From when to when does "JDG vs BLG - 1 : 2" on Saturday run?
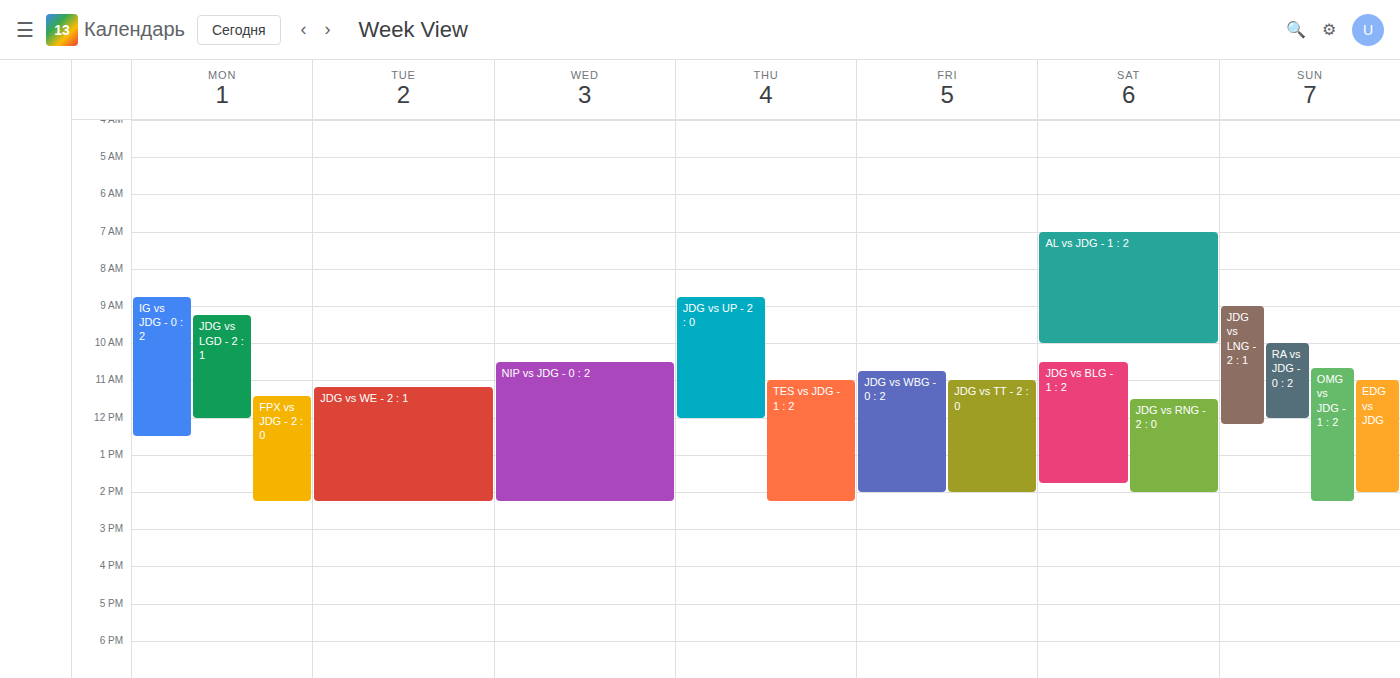
10:30 to 13:45